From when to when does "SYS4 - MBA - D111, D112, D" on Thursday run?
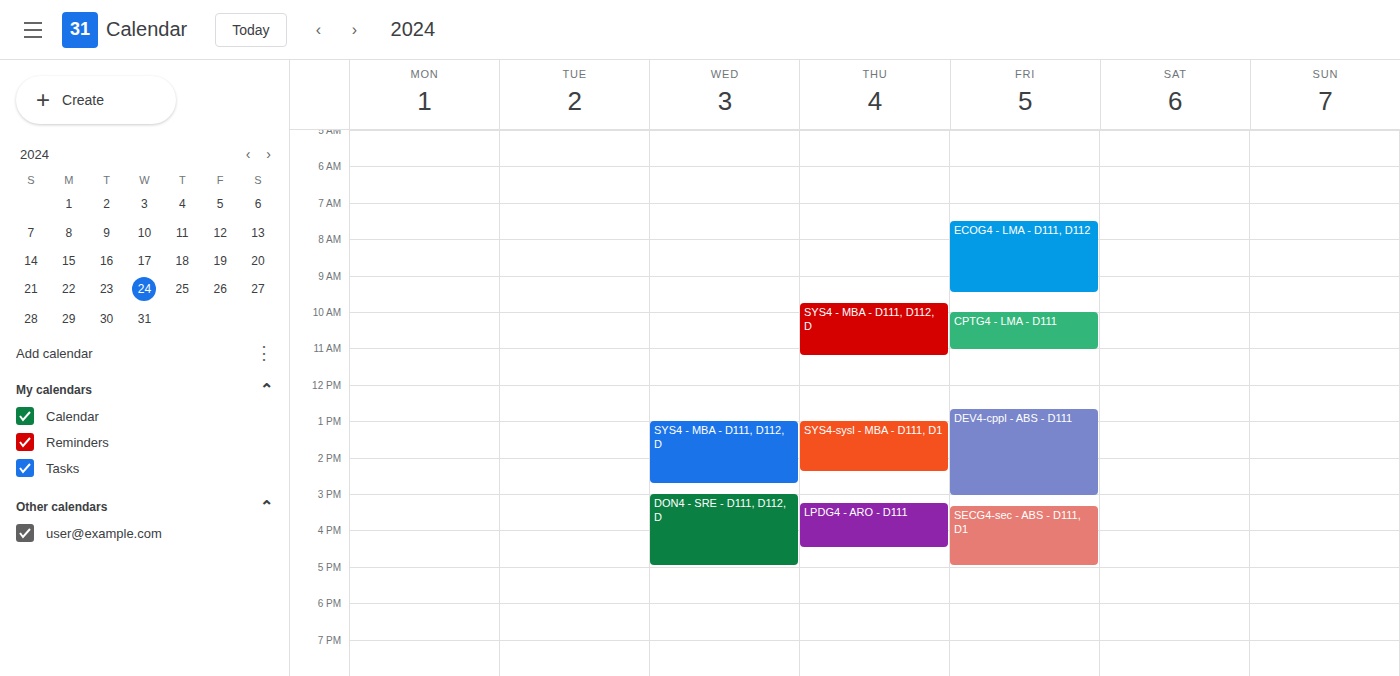
09:45 to 11:15